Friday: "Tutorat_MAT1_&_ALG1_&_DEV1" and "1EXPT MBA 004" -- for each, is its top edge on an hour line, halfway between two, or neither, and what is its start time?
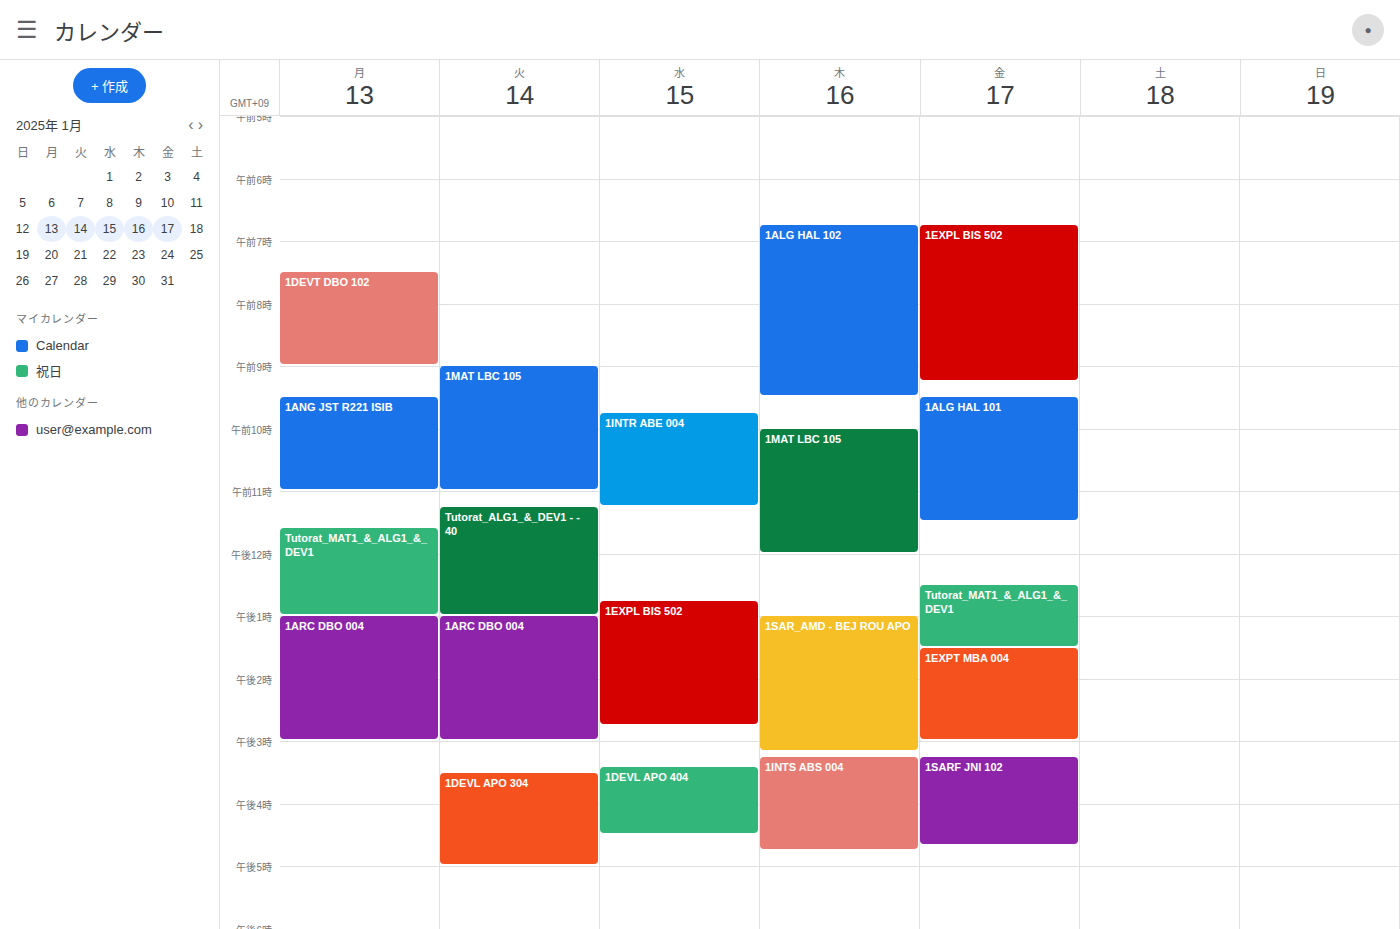
"Tutorat_MAT1_&_ALG1_&_DEV1": 12:30 PM, halfway between the 12 PM and 1 PM lines. "1EXPT MBA 004": 1:30 PM, halfway between the 1 PM and 2 PM lines.